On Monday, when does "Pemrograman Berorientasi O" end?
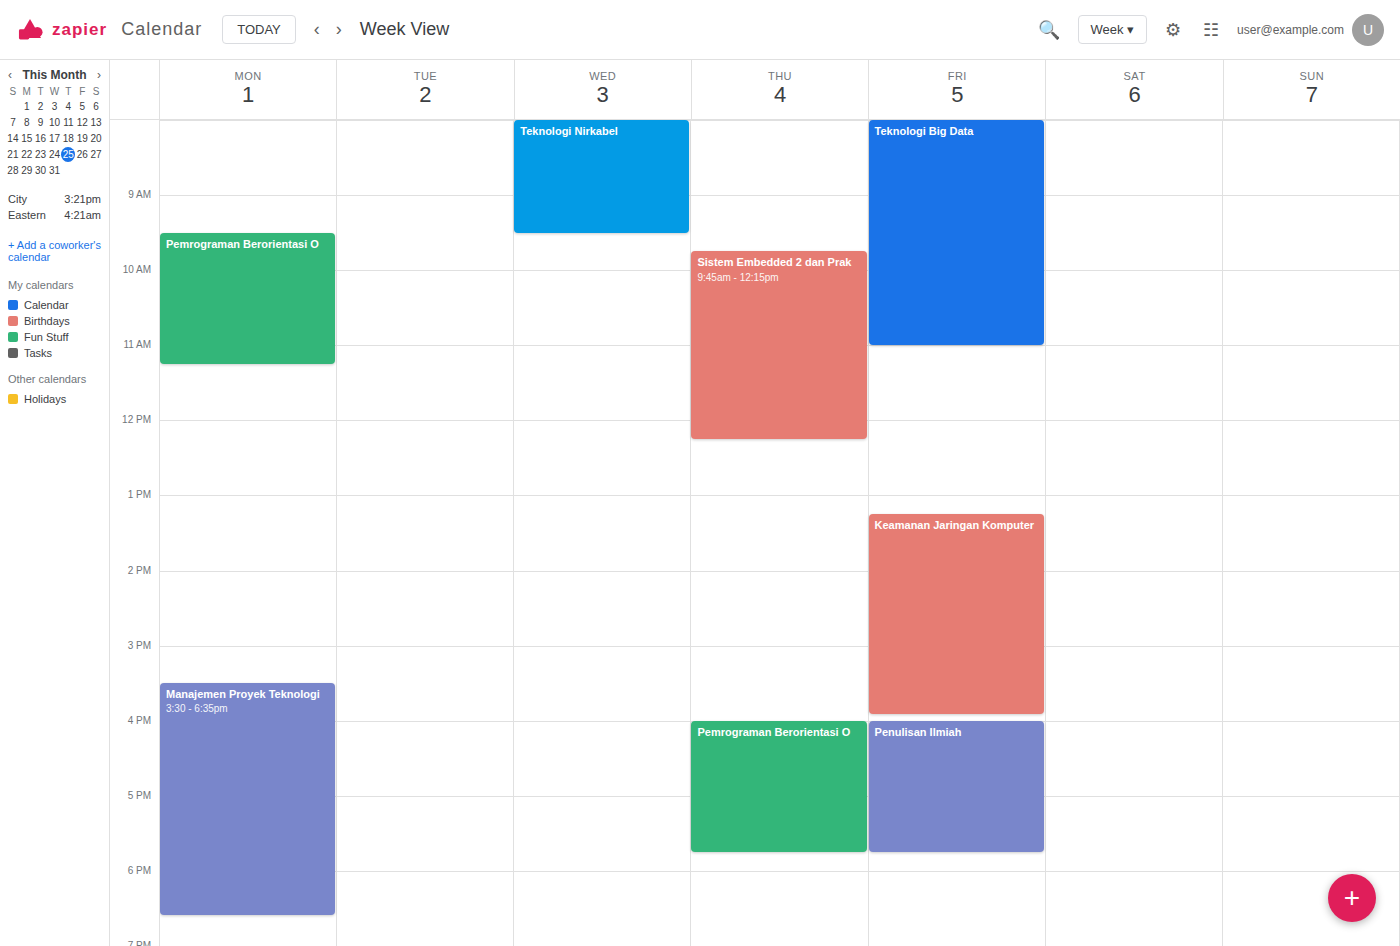
11:15 AM